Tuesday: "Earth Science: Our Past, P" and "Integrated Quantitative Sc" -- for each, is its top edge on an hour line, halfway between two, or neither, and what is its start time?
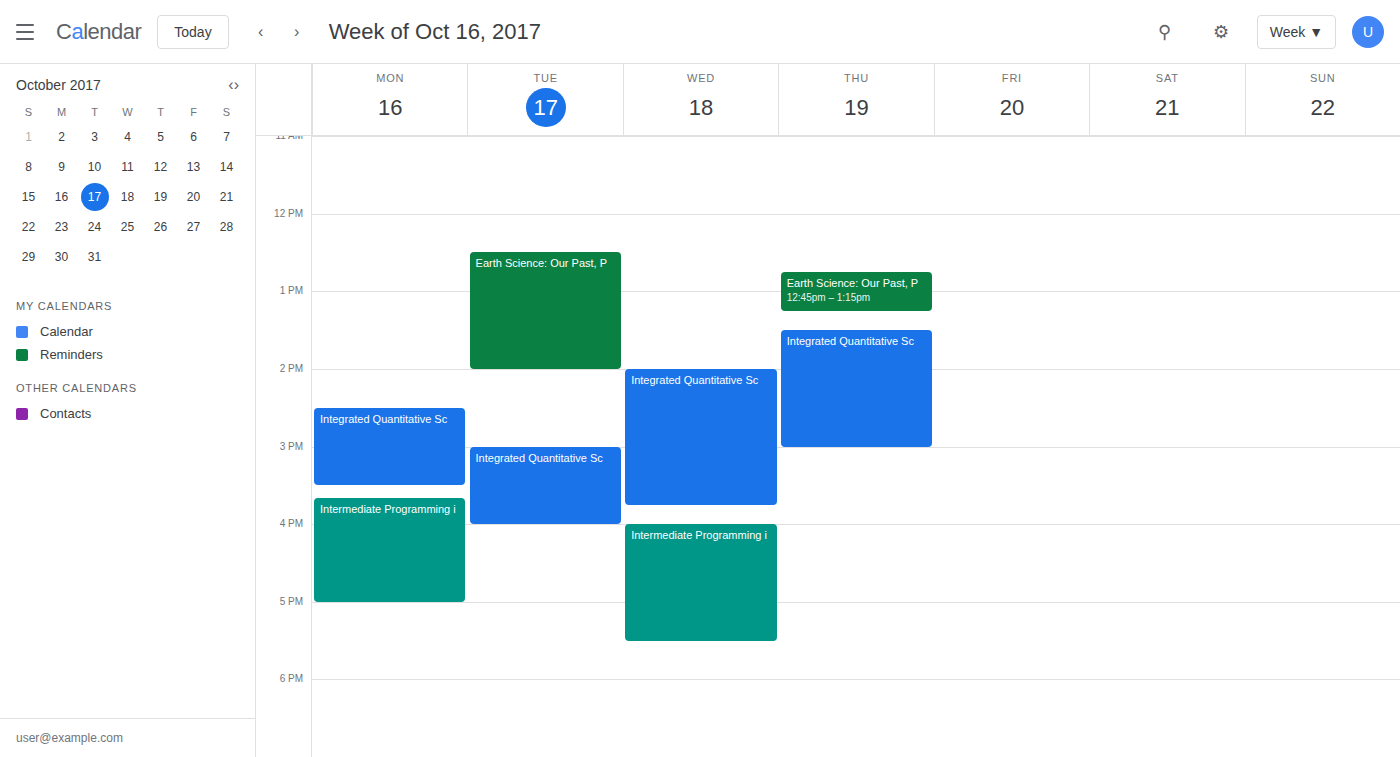
"Earth Science: Our Past, P": 12:30 PM, halfway between the 12 PM and 1 PM lines. "Integrated Quantitative Sc": 3:00 PM, exactly on the 3 PM line.